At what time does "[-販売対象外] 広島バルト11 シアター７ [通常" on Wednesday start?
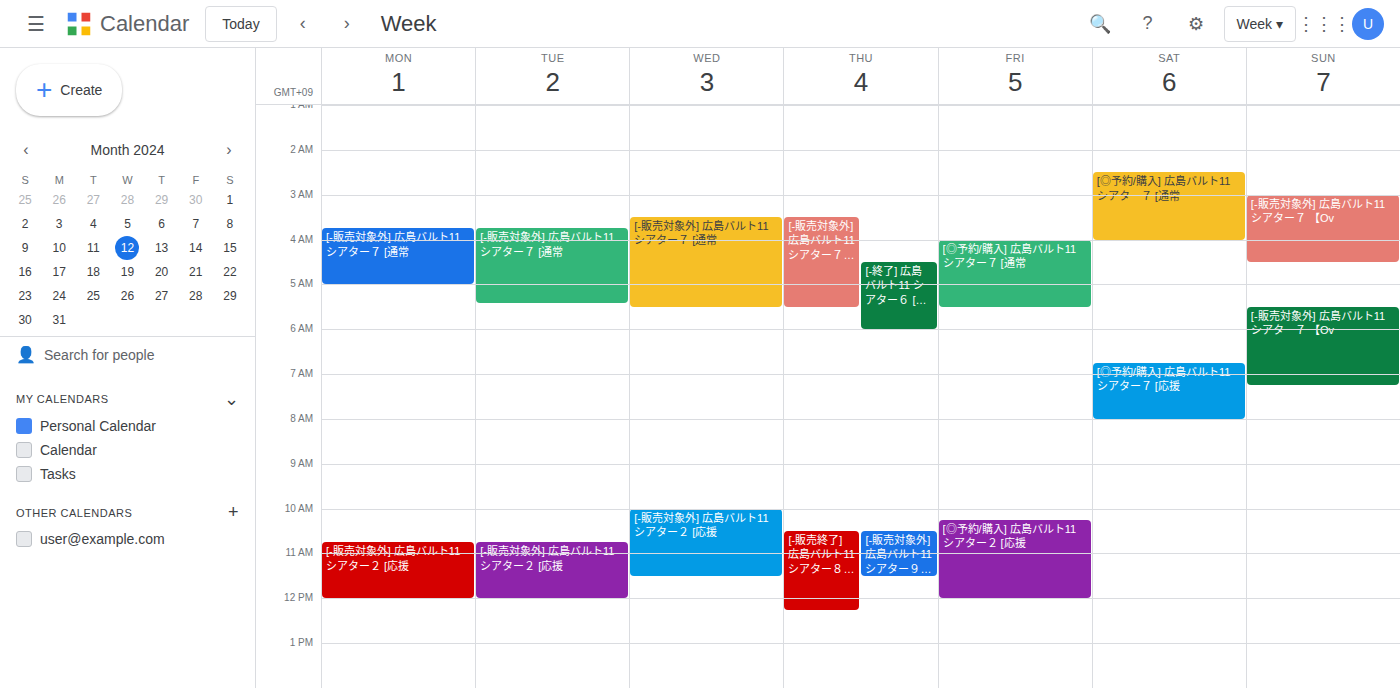
3:30 AM